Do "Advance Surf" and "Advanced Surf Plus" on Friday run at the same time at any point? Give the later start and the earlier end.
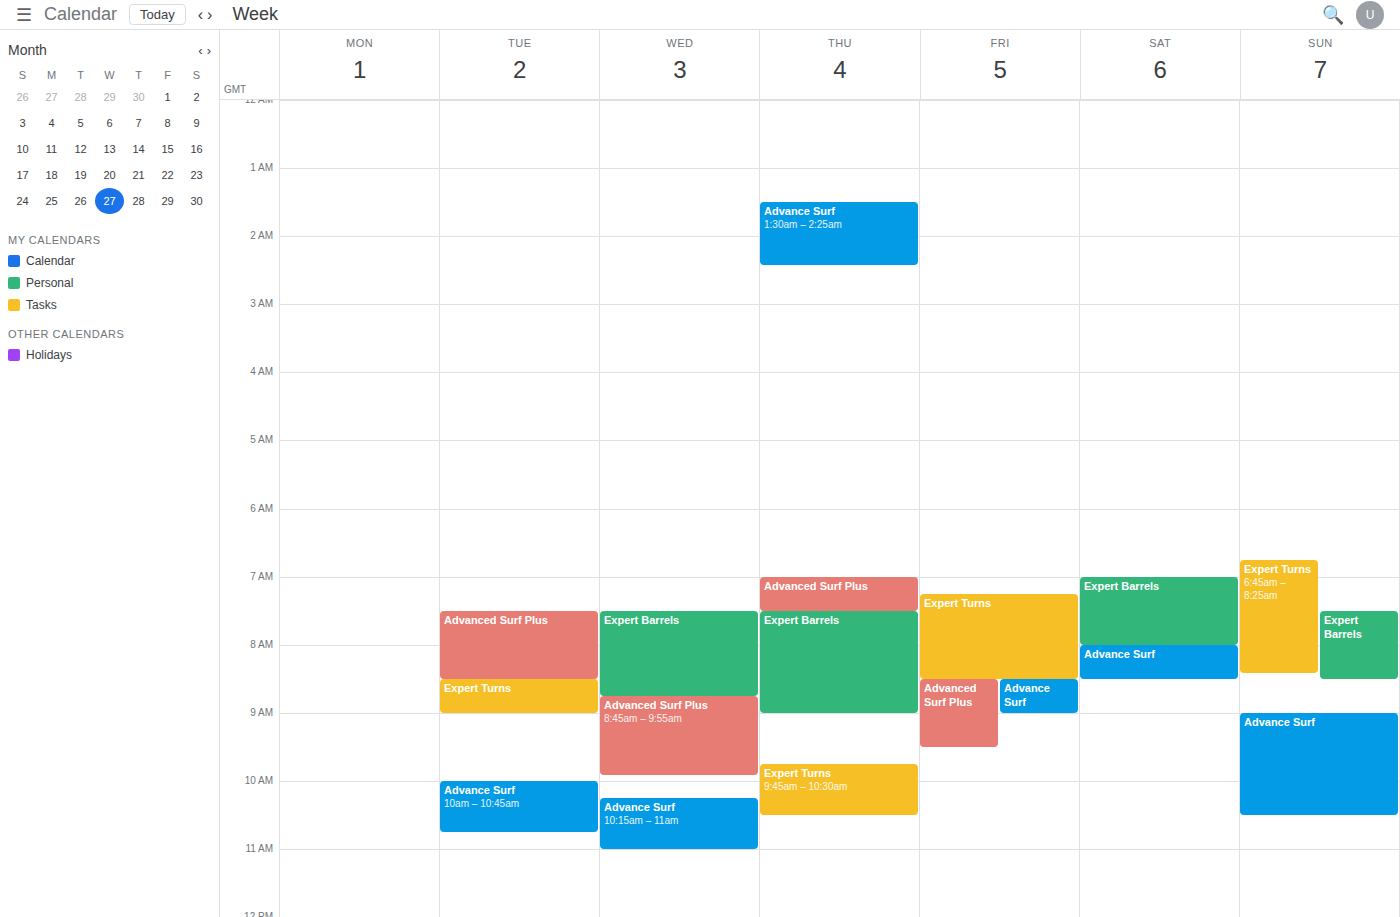
"Advance Surf" runs 8:30 AM to 9:00 AM, inside "Advanced Surf Plus" -- they overlap.